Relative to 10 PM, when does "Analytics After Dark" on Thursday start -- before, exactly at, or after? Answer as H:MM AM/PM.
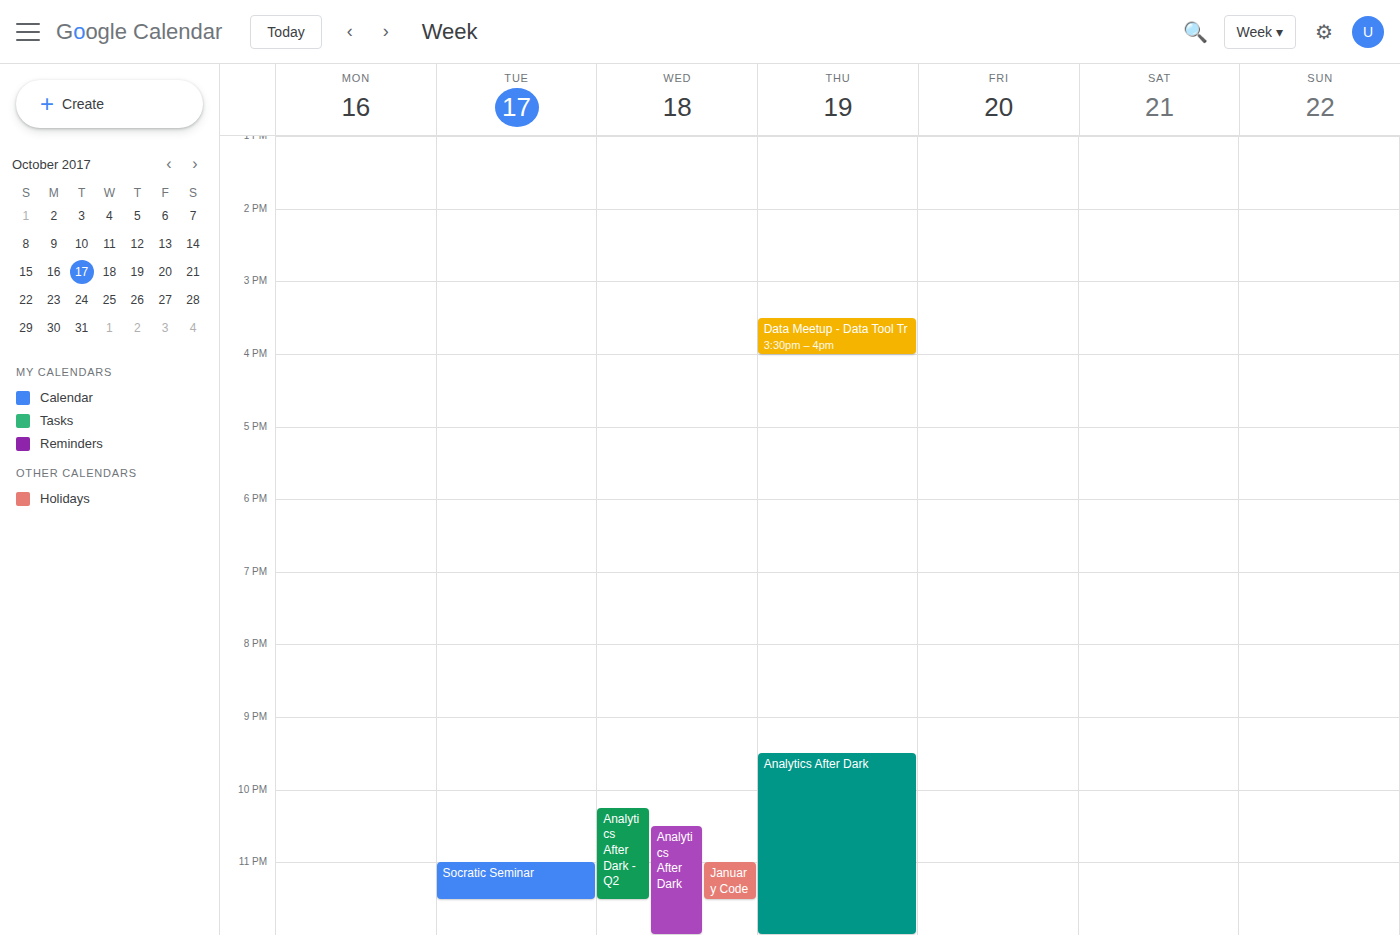
9:30 PM -- before 10 PM, 30 minutes above the 10 PM line.